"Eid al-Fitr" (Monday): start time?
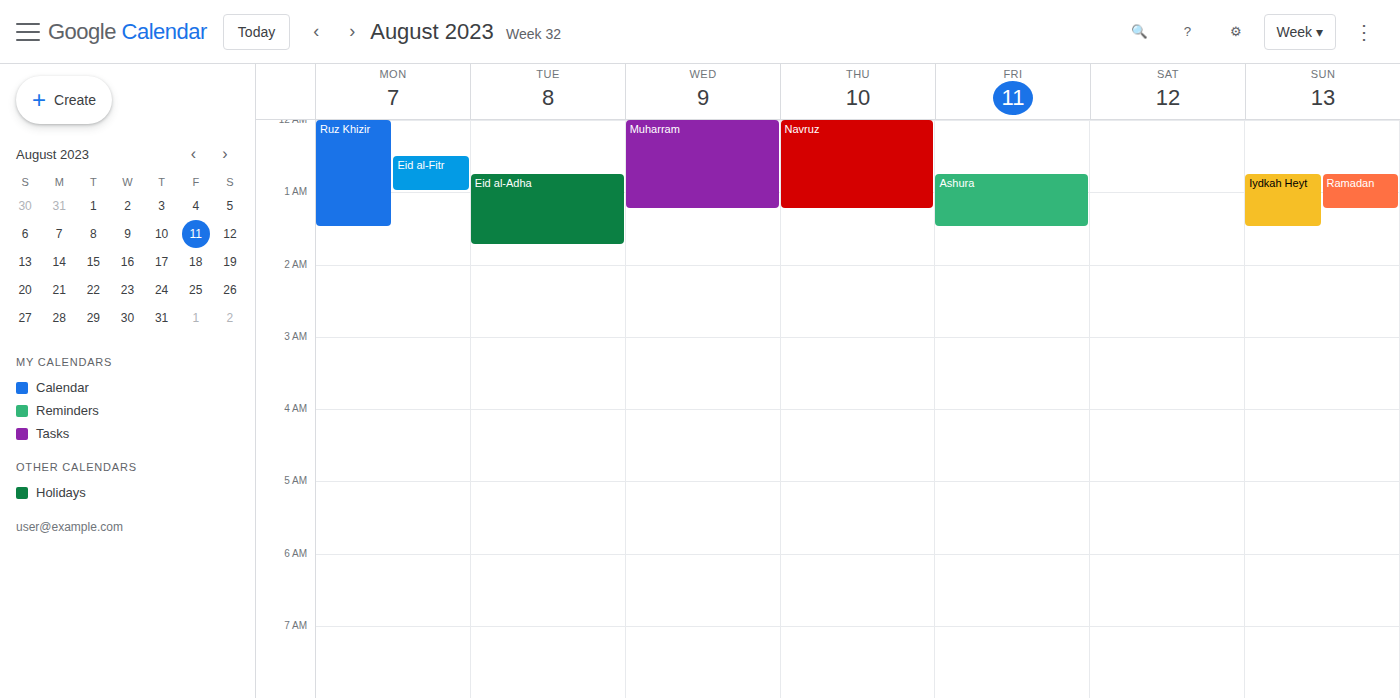
12:30 AM